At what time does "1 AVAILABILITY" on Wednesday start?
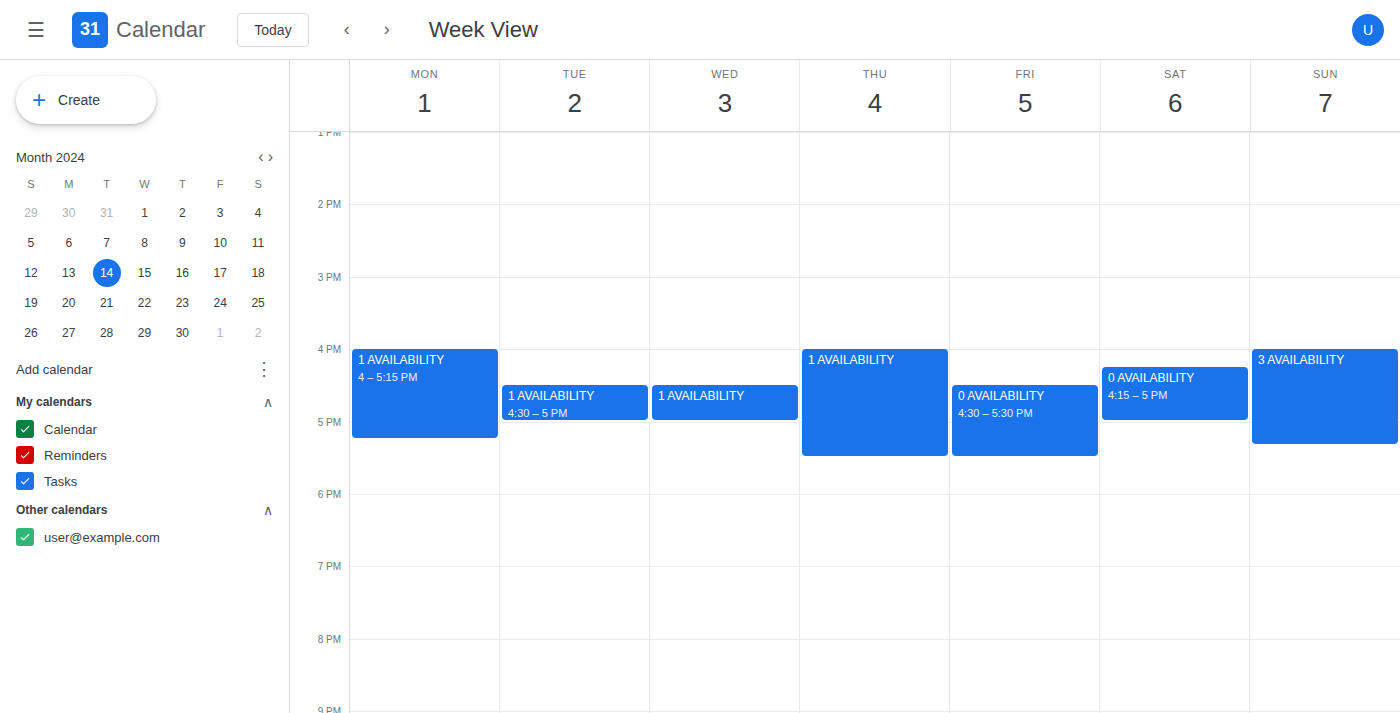
4:30 PM